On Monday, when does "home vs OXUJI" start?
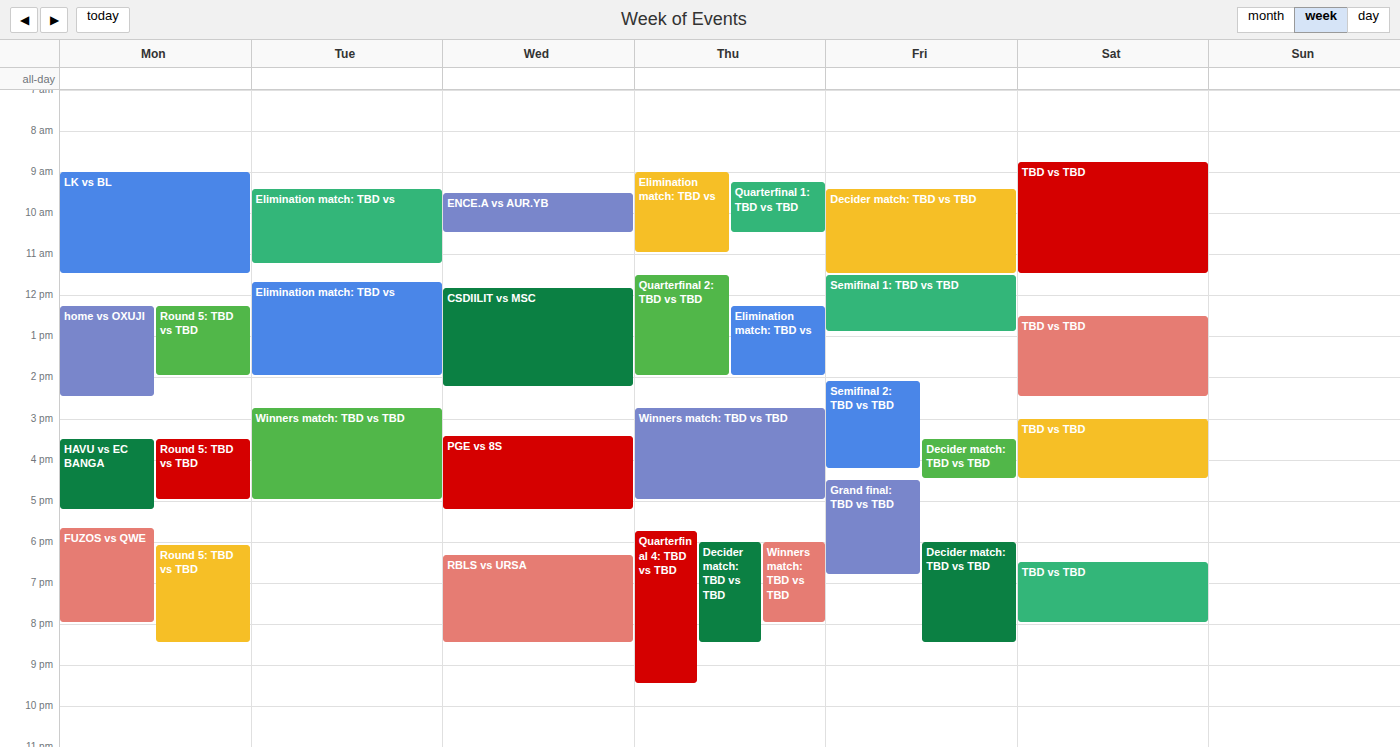
12:15 PM